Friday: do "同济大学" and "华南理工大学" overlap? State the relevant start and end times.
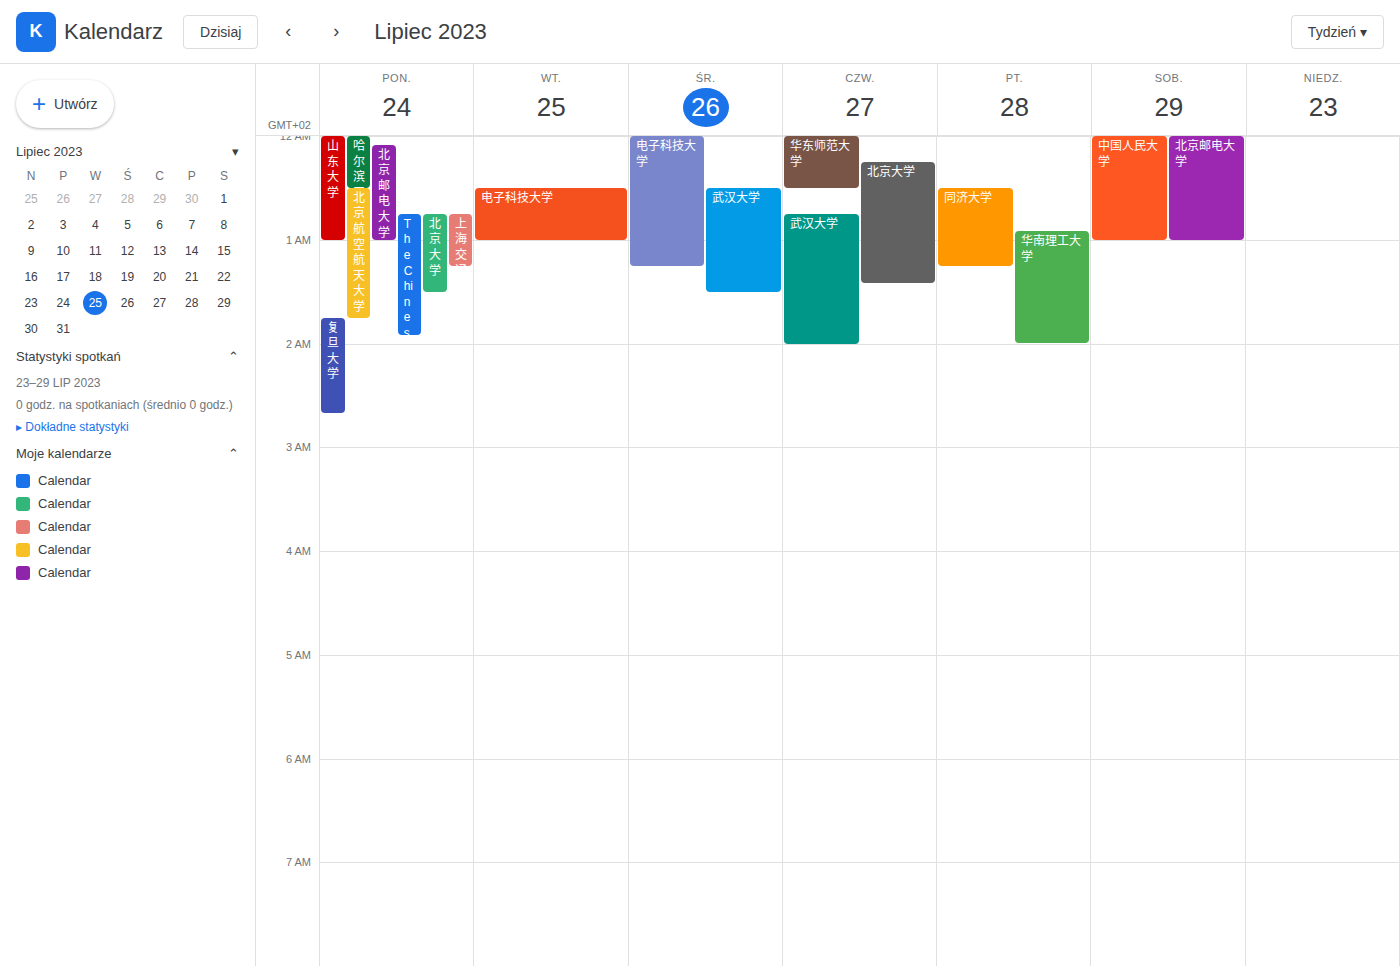
"华南理工大学" starts at 12:55 AM, before "同济大学" ends at 1:15 AM -- they overlap.